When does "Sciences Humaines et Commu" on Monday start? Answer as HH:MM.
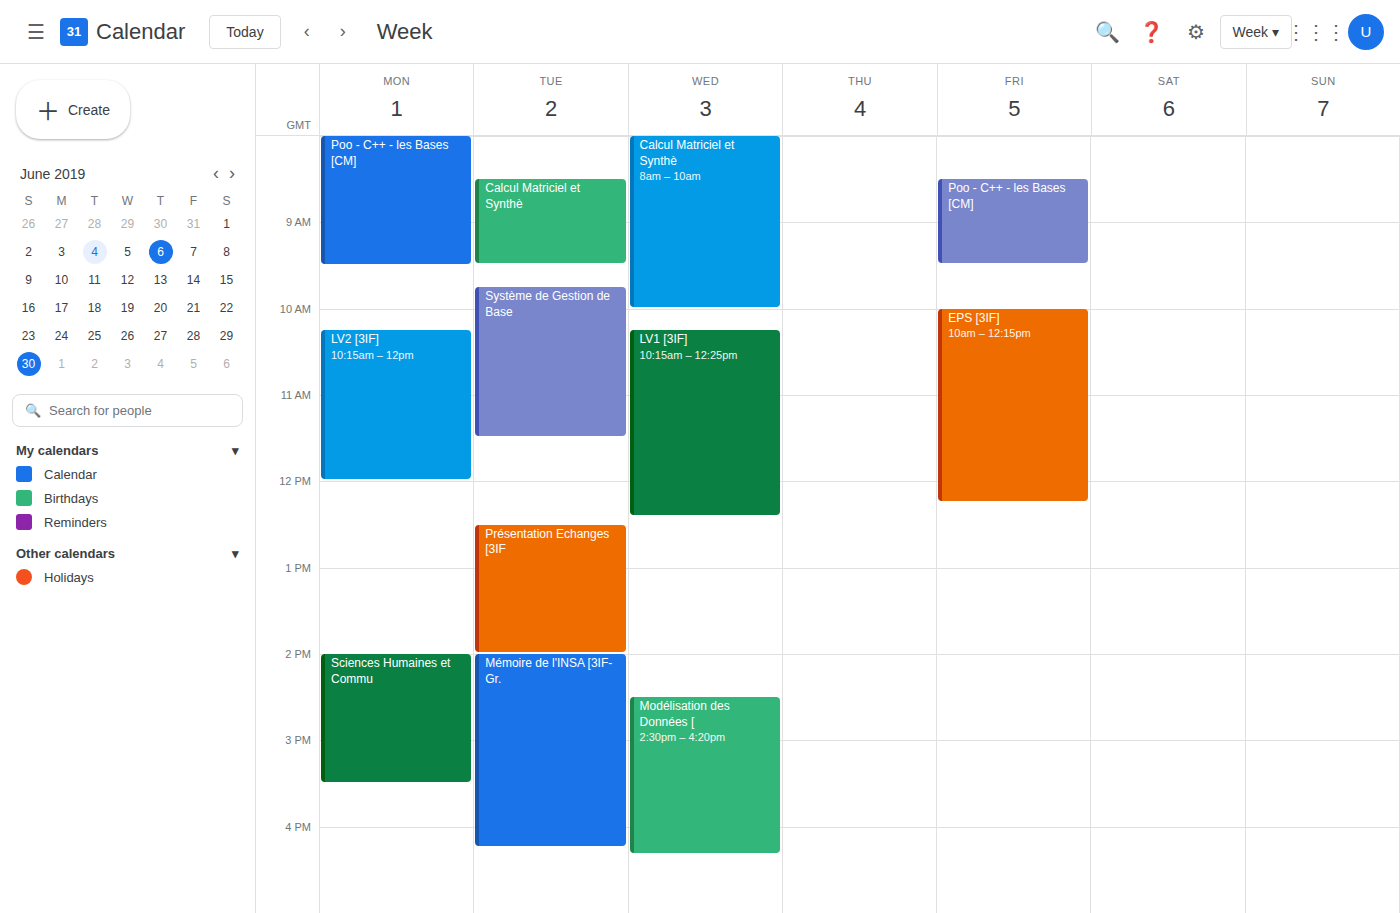
14:00